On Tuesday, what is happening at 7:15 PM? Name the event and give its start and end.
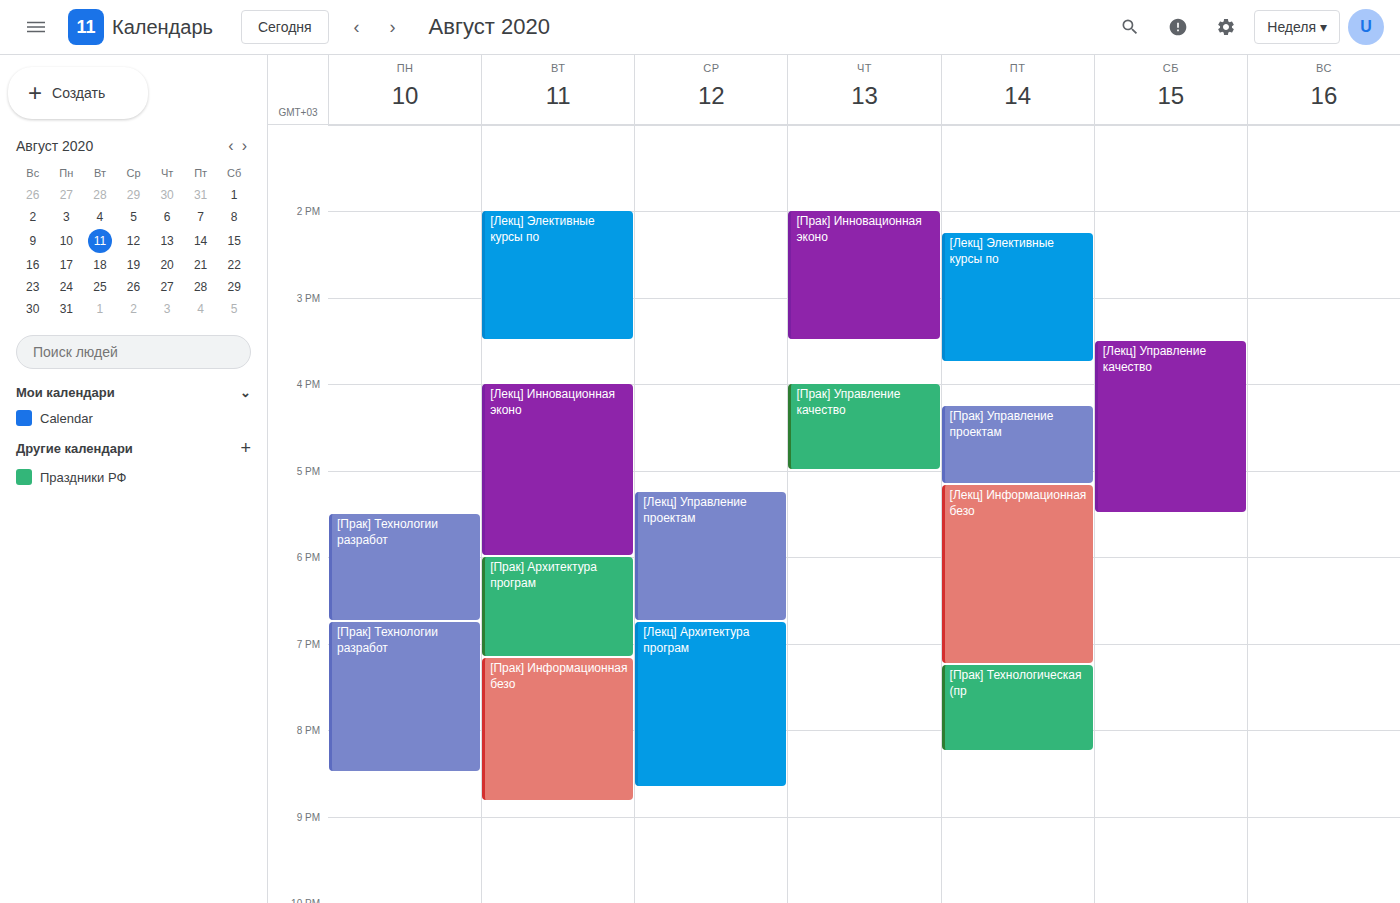
"[Прак] Информационная безо", 7:10 PM to 8:50 PM